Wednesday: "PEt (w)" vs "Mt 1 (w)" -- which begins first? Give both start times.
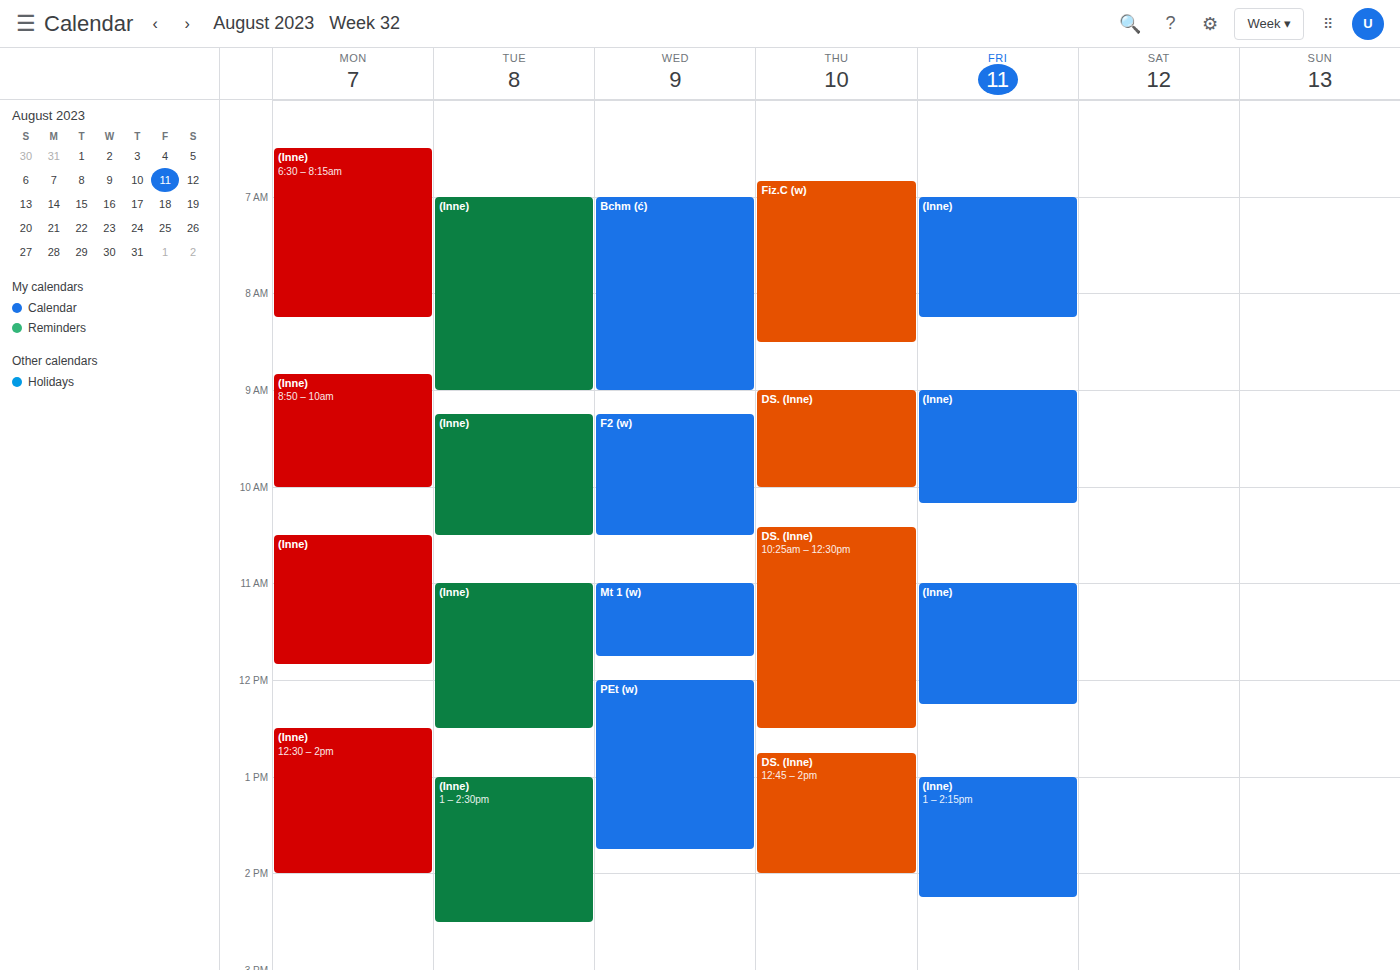
"Mt 1 (w)" 11:00 AM; "PEt (w)" 12:00 PM.